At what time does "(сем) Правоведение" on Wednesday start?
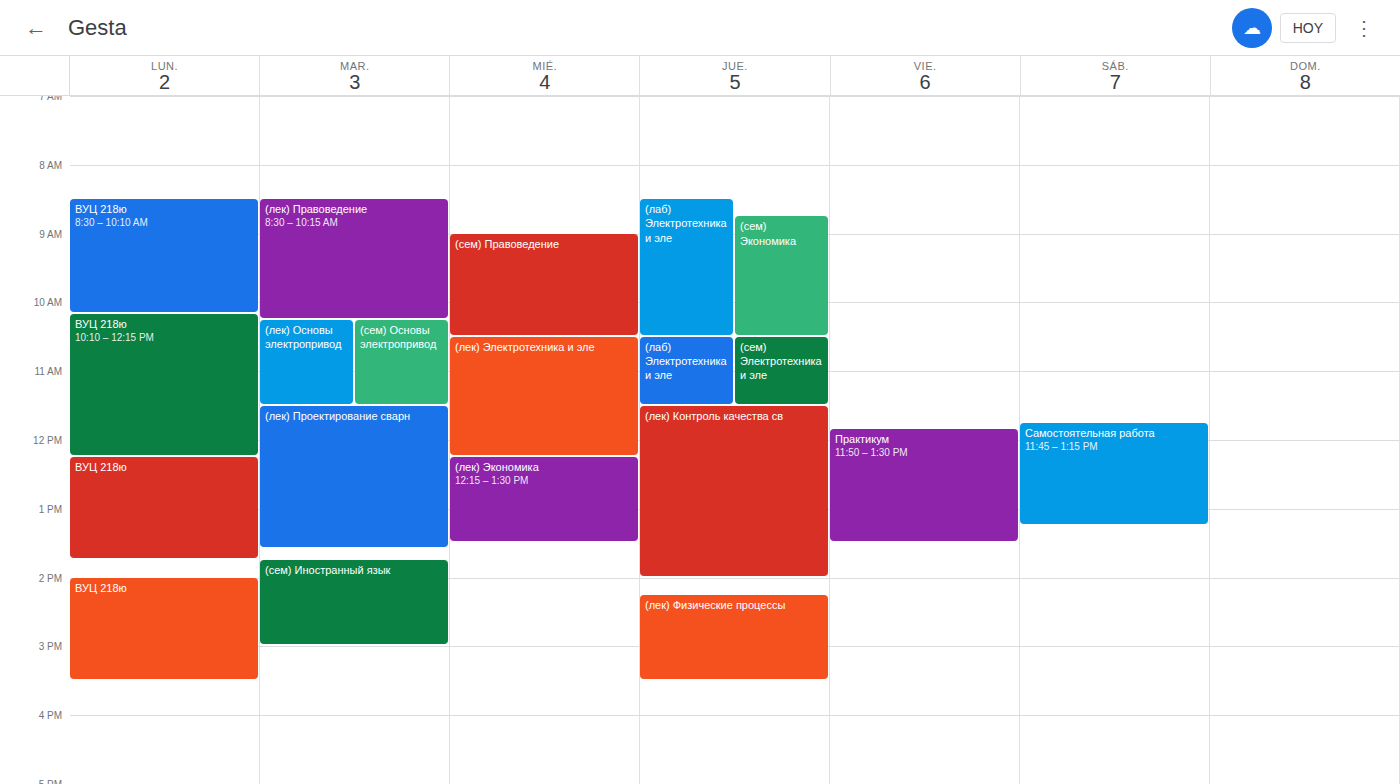
9:00 AM